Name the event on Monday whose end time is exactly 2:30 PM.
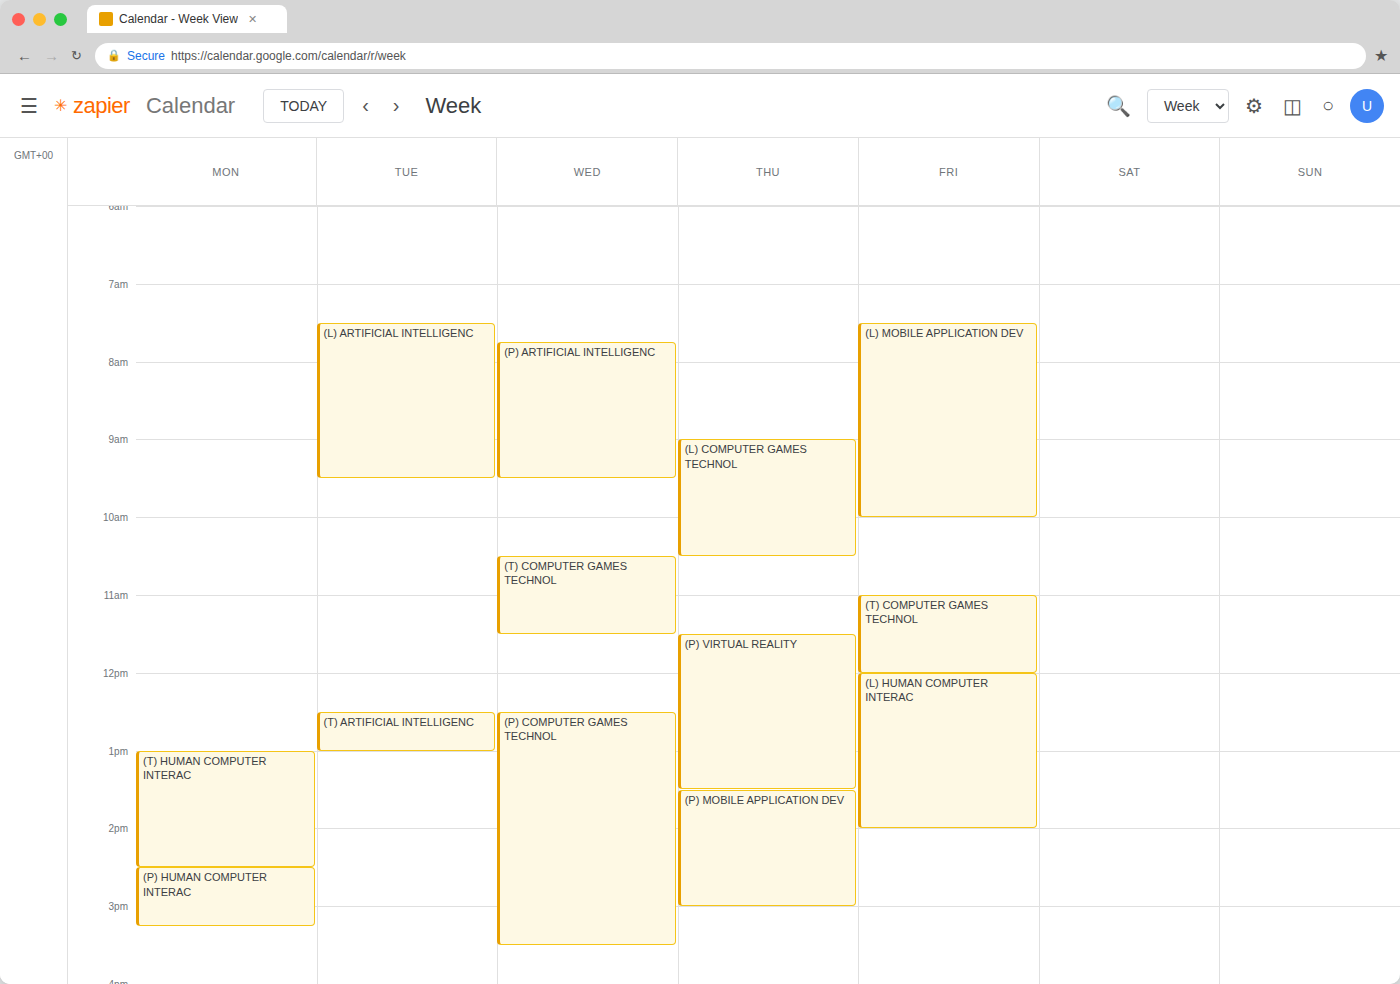
"(T) HUMAN COMPUTER INTERAC"